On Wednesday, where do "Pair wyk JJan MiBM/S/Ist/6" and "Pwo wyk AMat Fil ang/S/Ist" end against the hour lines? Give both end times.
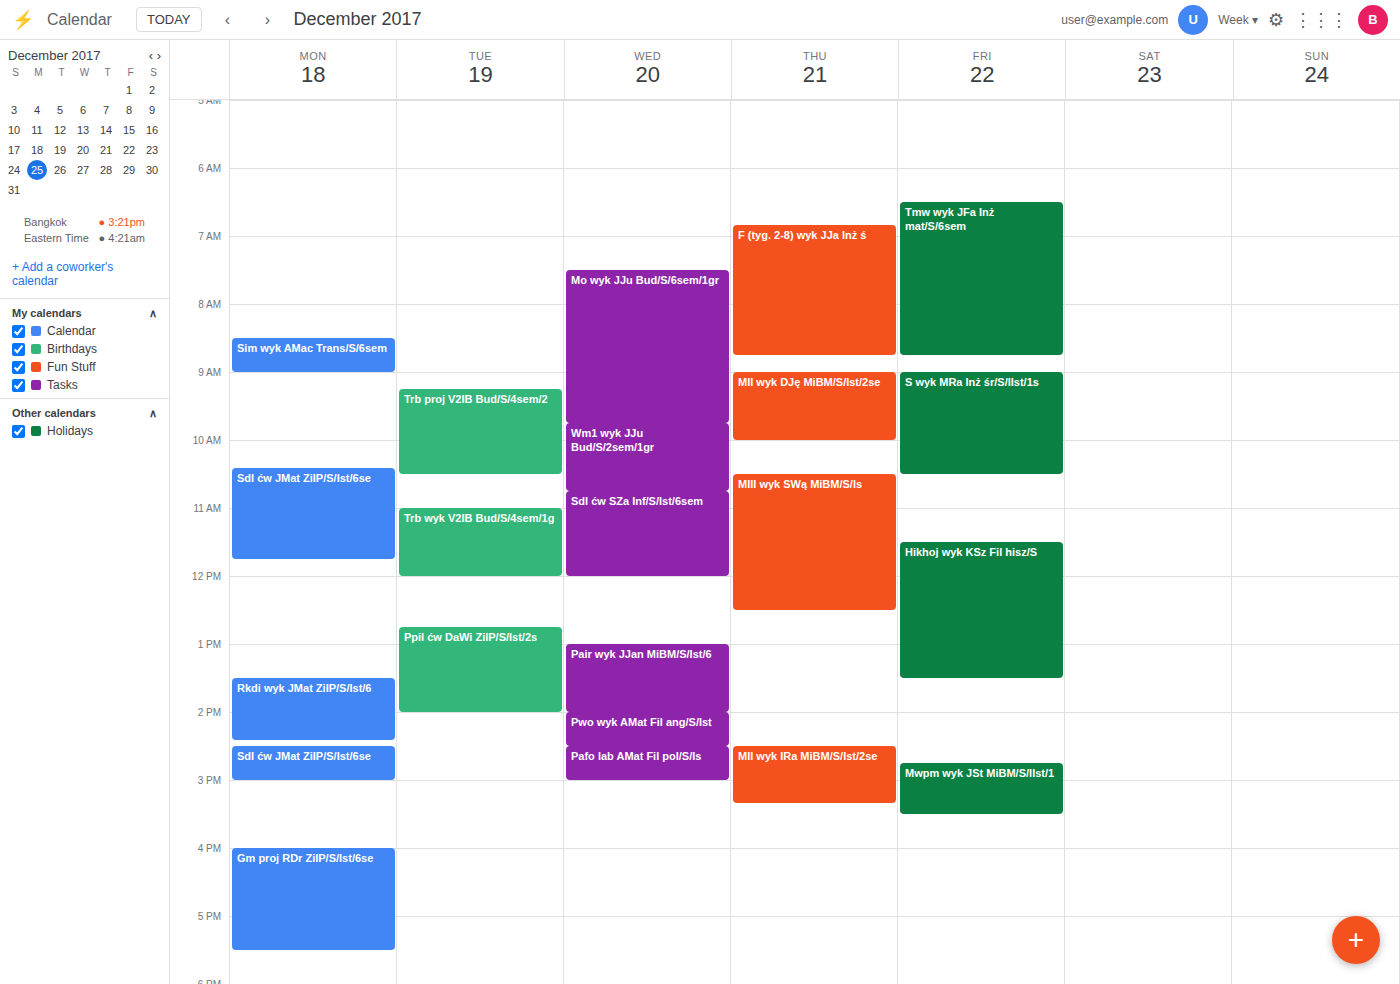
"Pair wyk JJan MiBM/S/Ist/6": 14:00, exactly on the 14:00 line. "Pwo wyk AMat Fil ang/S/Ist": 14:30, halfway between the 14:00 and 15:00 lines.